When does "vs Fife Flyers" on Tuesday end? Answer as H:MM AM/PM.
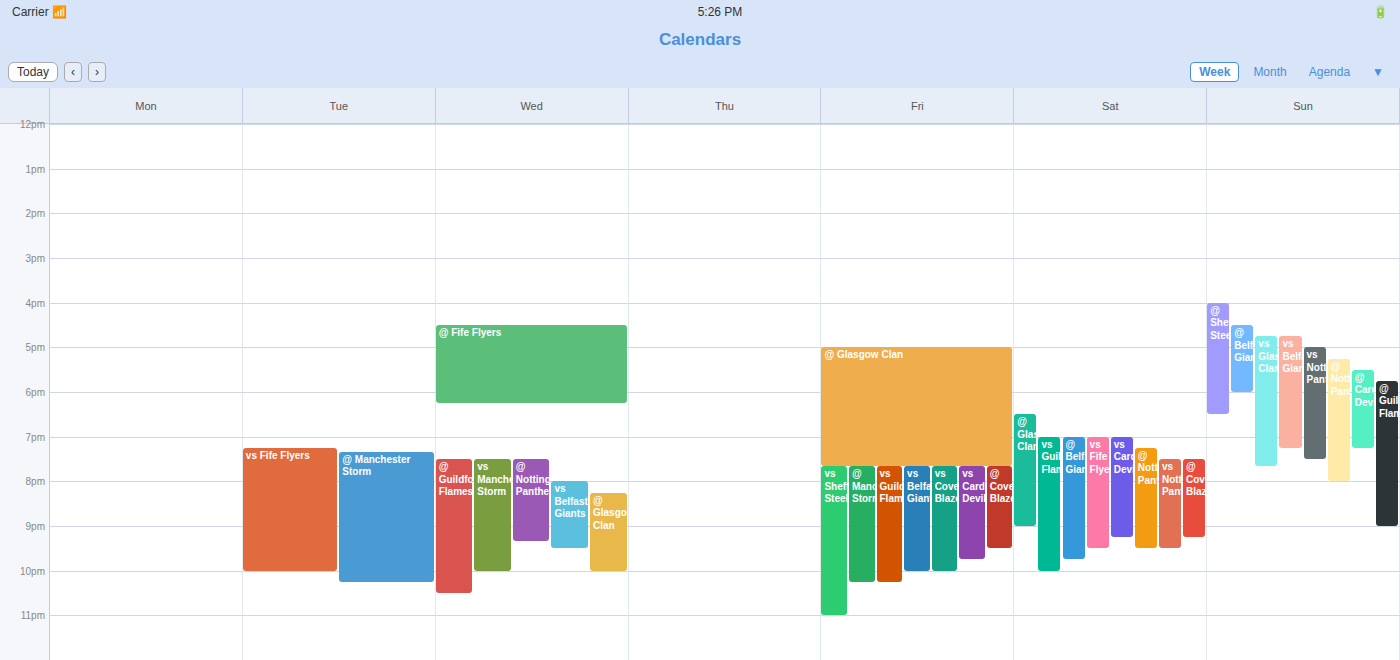
10:00 PM